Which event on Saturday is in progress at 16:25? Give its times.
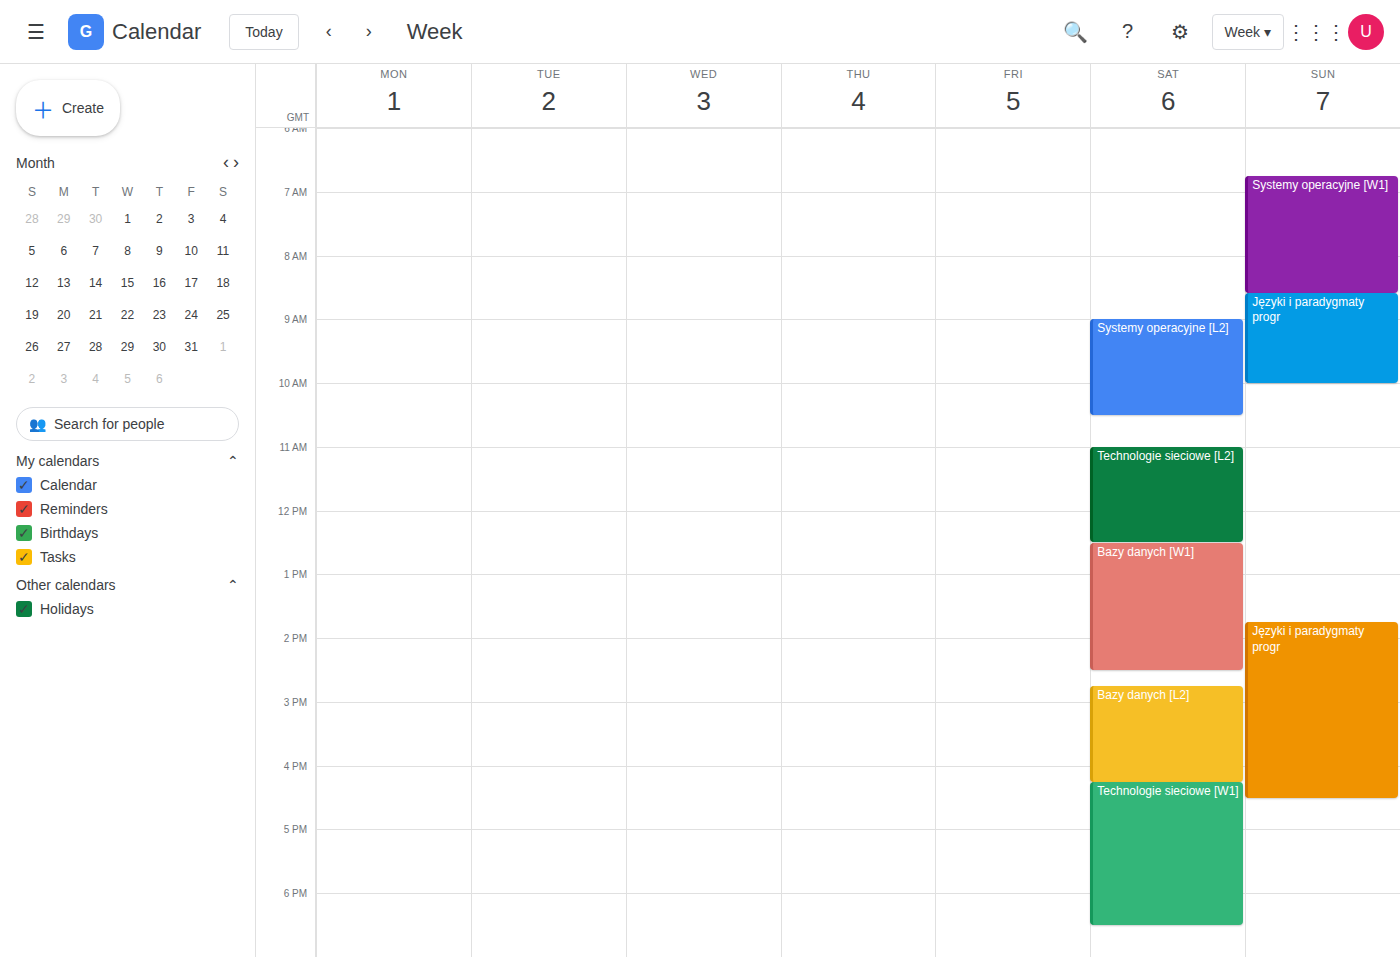
"Technologie sieciowe [W1]", 16:15 to 18:30